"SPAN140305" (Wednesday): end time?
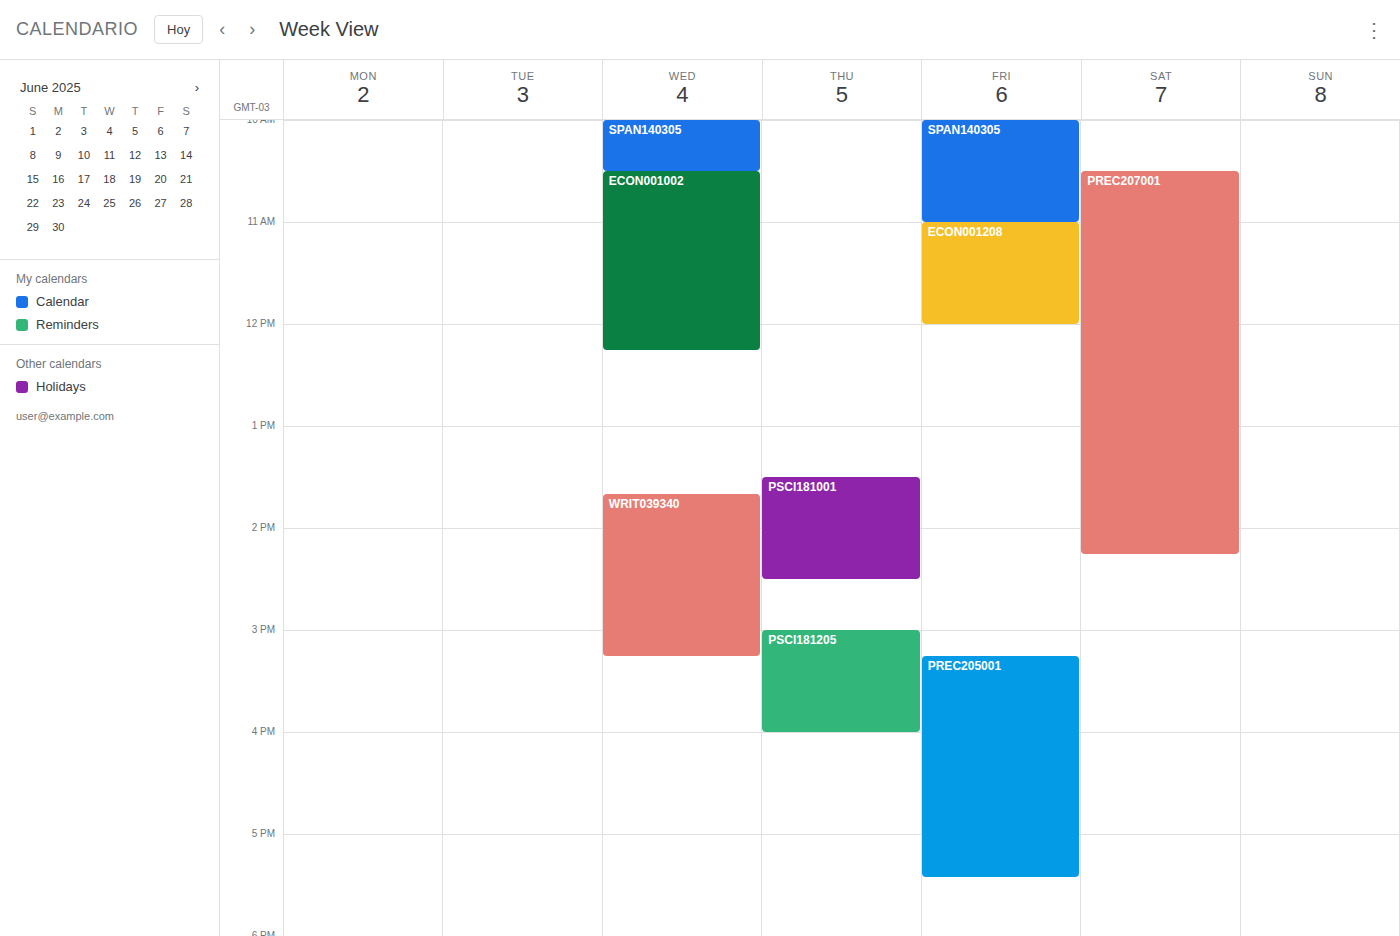
10:30 AM